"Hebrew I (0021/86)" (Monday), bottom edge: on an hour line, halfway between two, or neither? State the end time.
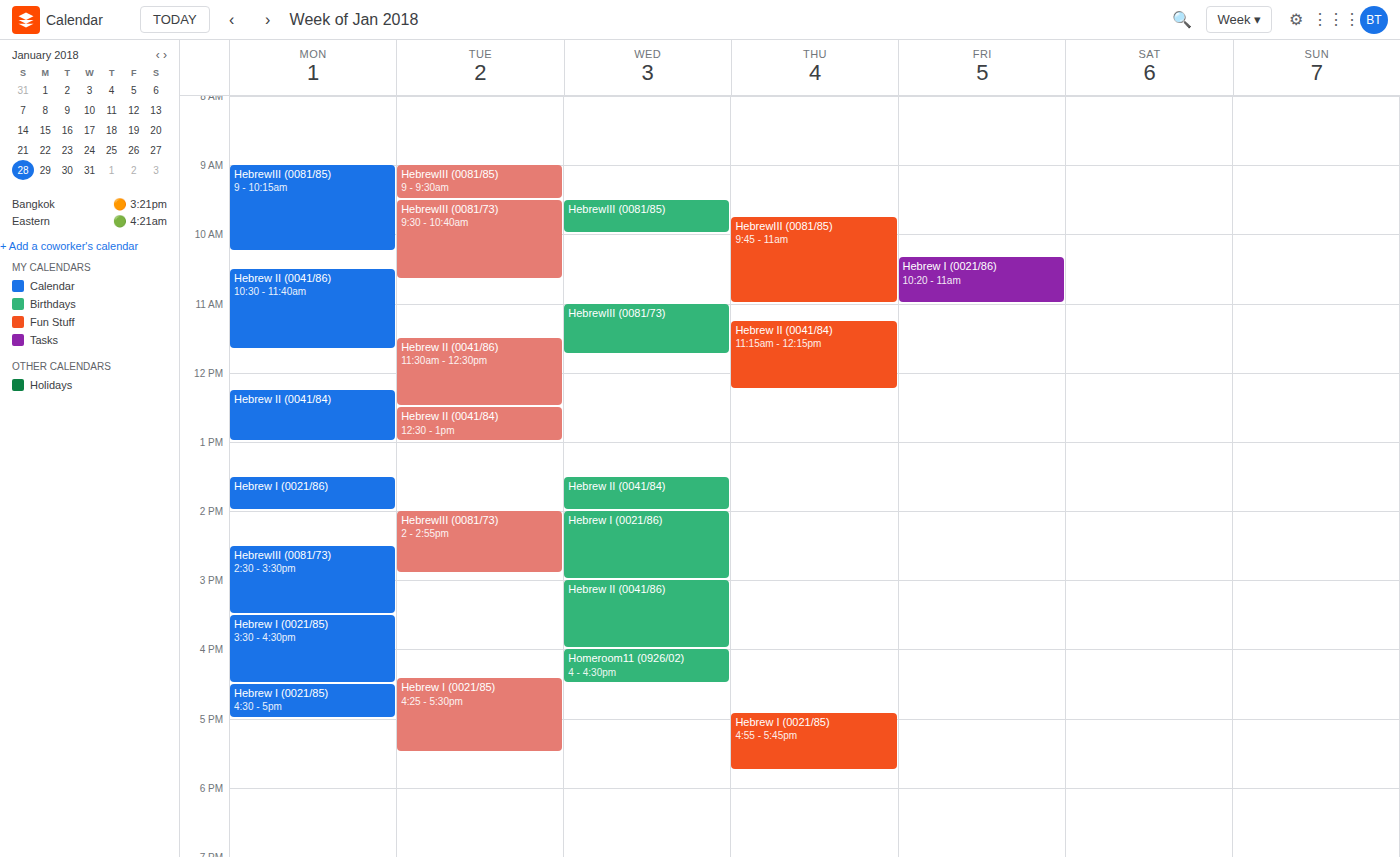
2:00 PM -- exactly on the 2 PM line.